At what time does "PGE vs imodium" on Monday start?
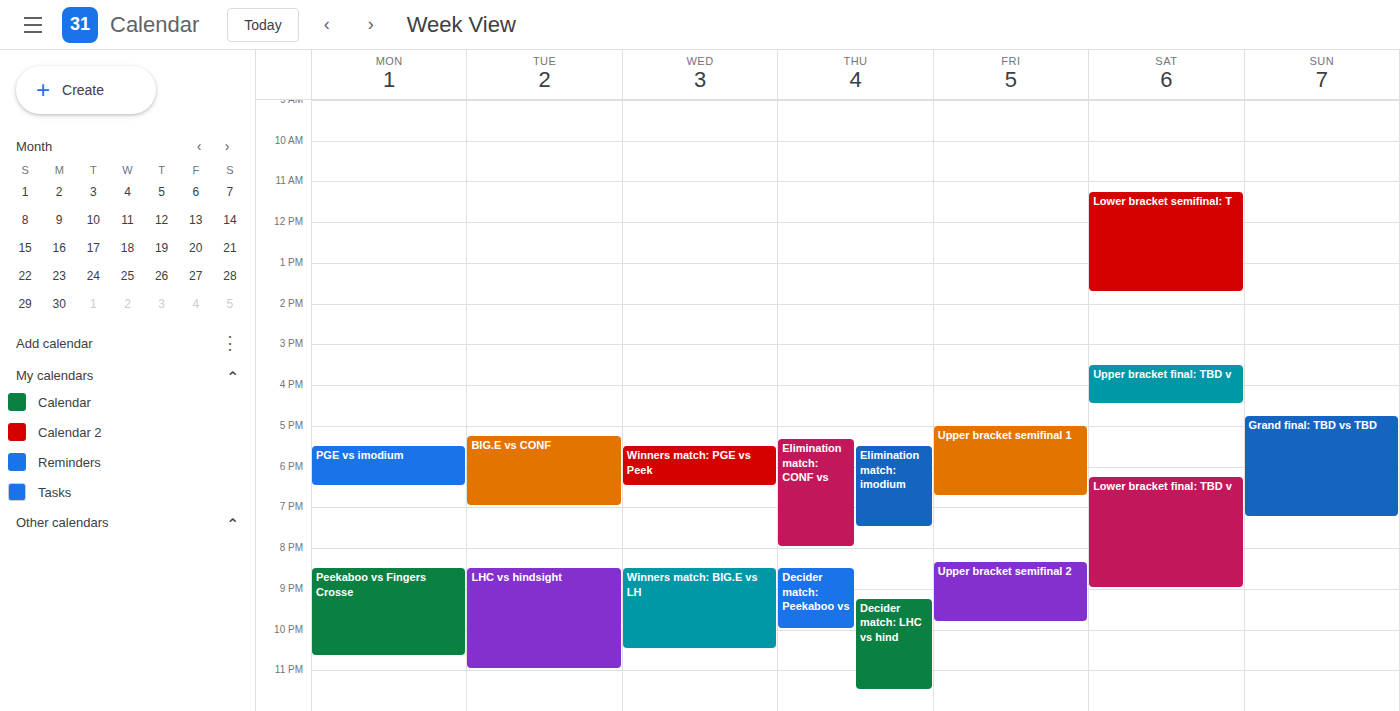
5:30 PM